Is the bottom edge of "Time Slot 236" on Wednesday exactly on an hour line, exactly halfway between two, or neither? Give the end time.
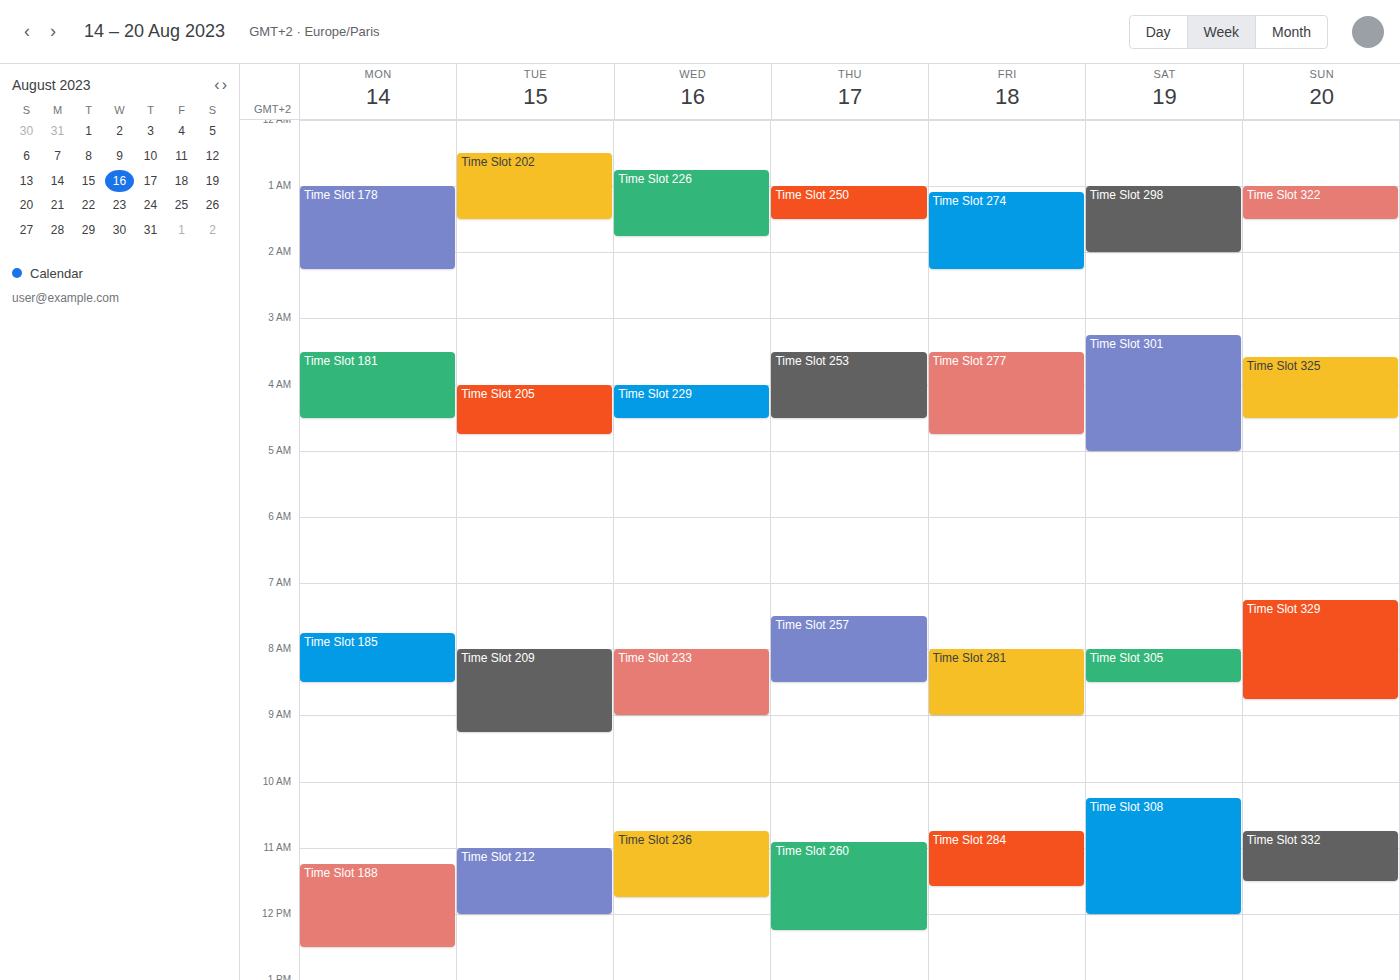
11:45 AM -- neither: three quarters of the way from the 11 AM line to the 12 PM line.